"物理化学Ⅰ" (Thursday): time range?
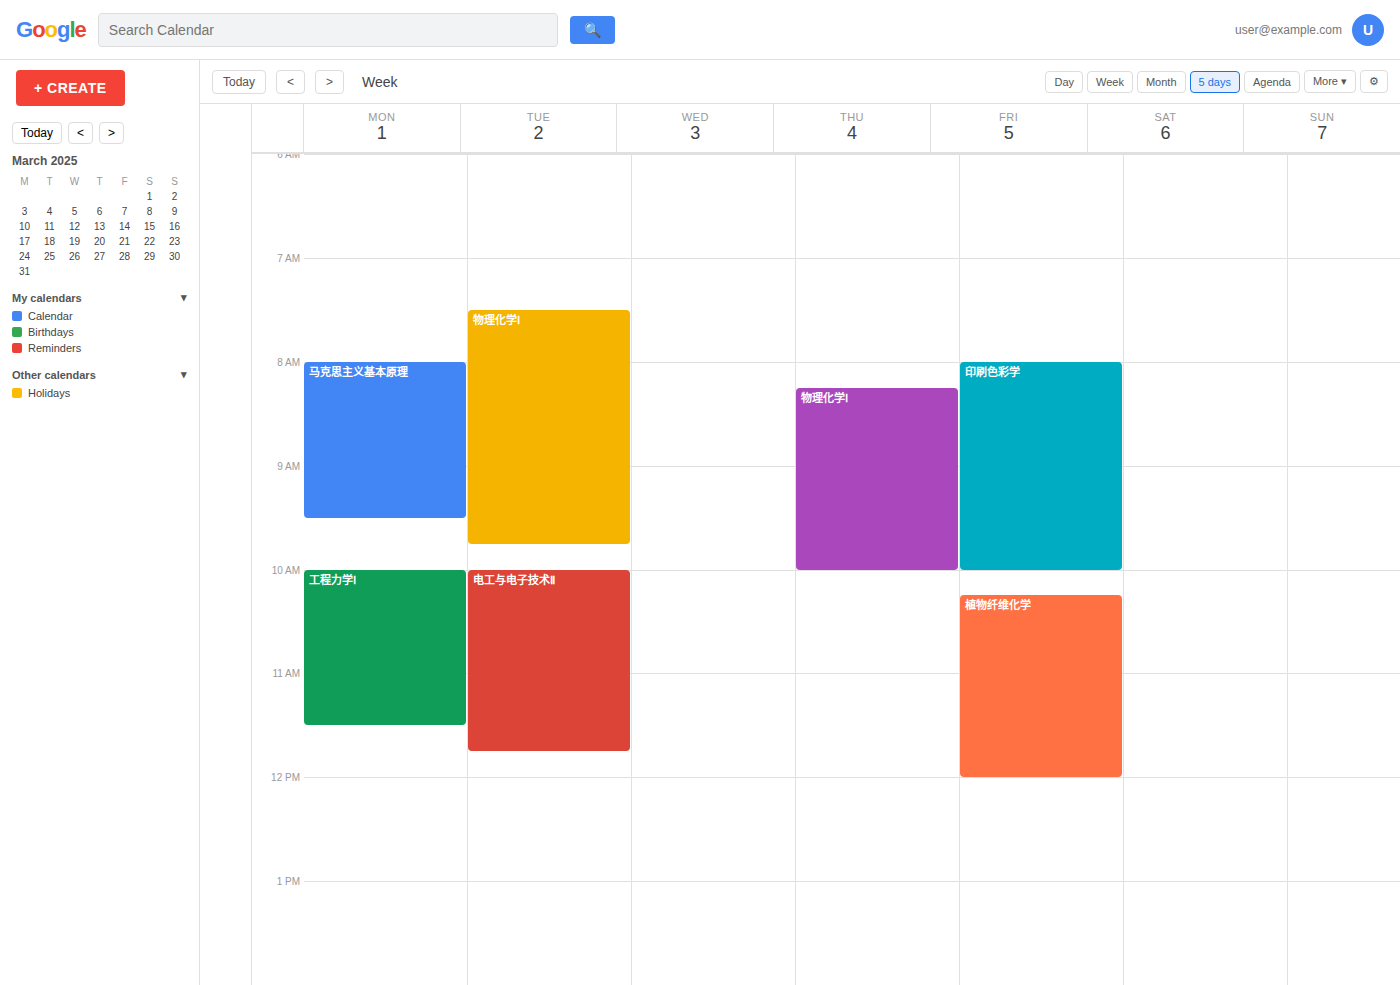
8:15 AM to 10:00 AM